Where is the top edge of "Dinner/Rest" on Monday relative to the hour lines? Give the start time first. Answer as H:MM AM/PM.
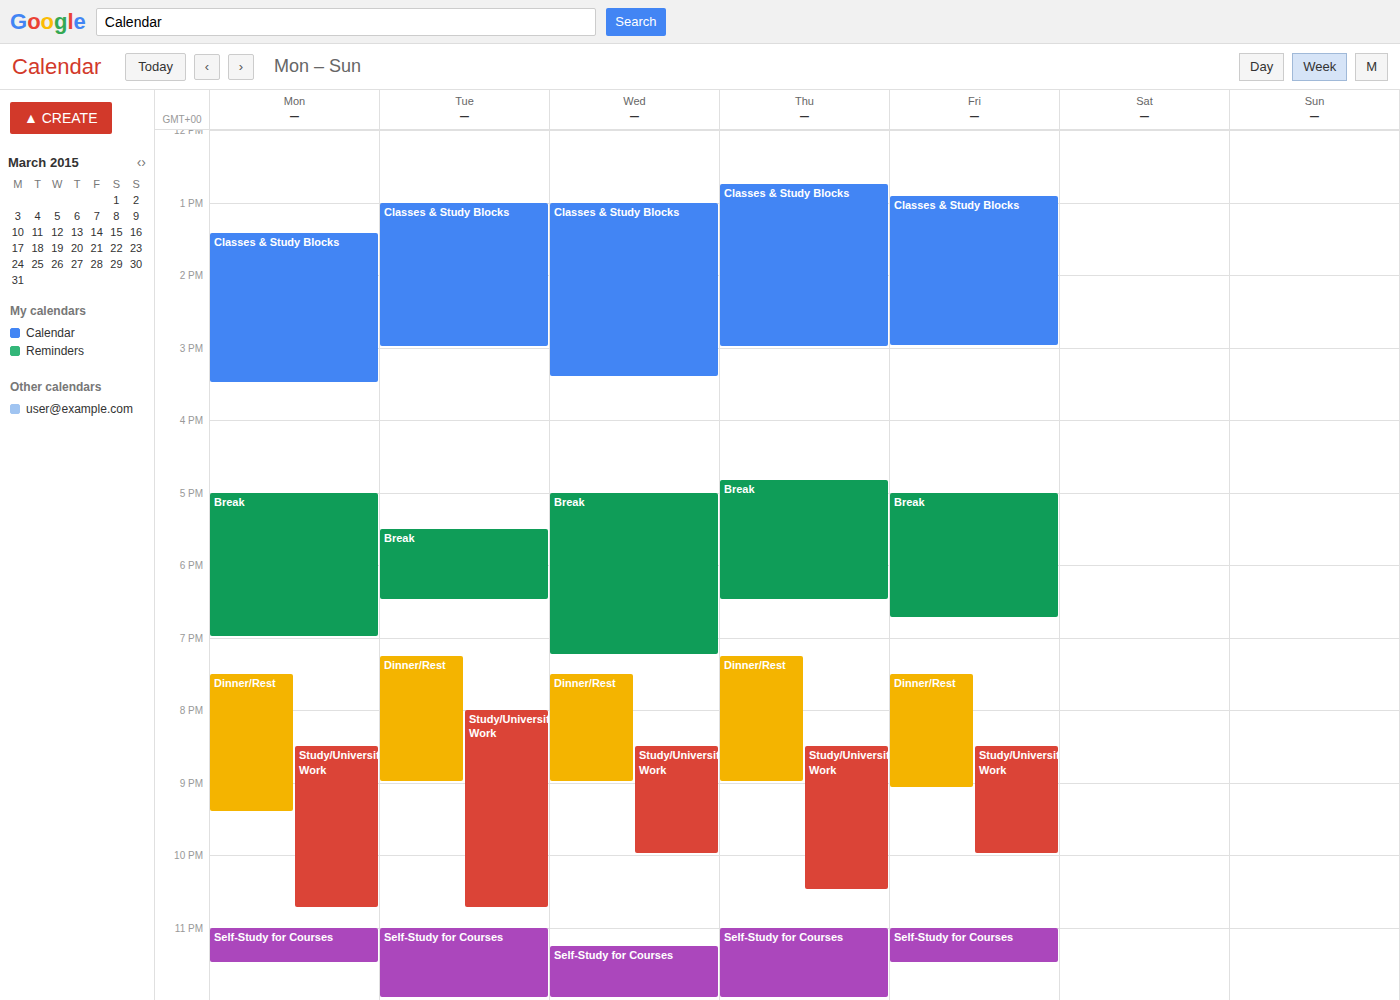
7:30 PM -- halfway between the 7 PM and 8 PM lines.